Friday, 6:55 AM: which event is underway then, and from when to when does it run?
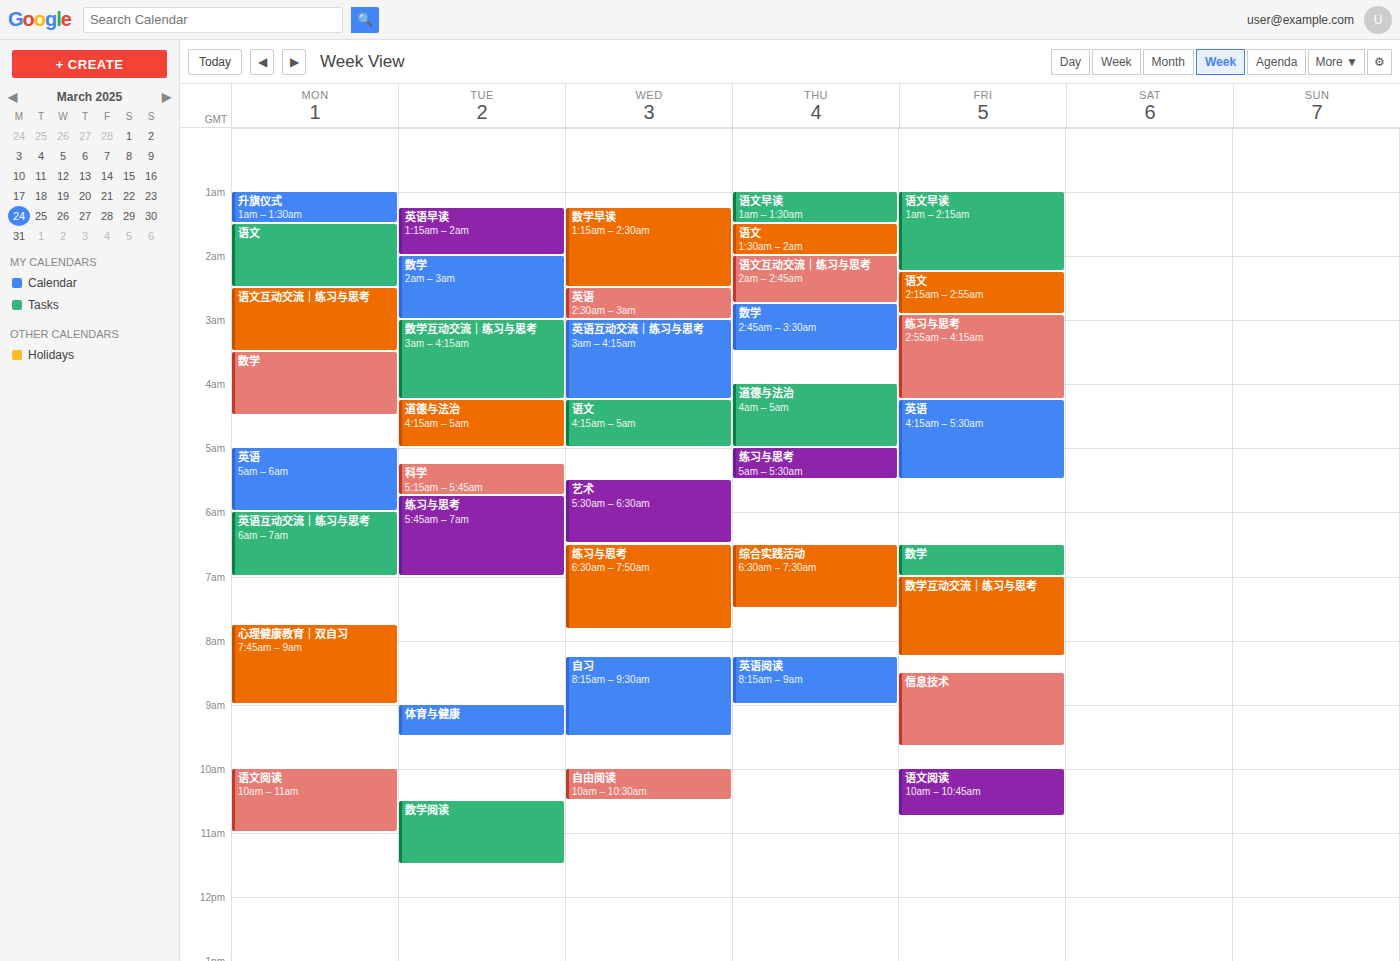
"数学", 6:30 AM to 7:00 AM